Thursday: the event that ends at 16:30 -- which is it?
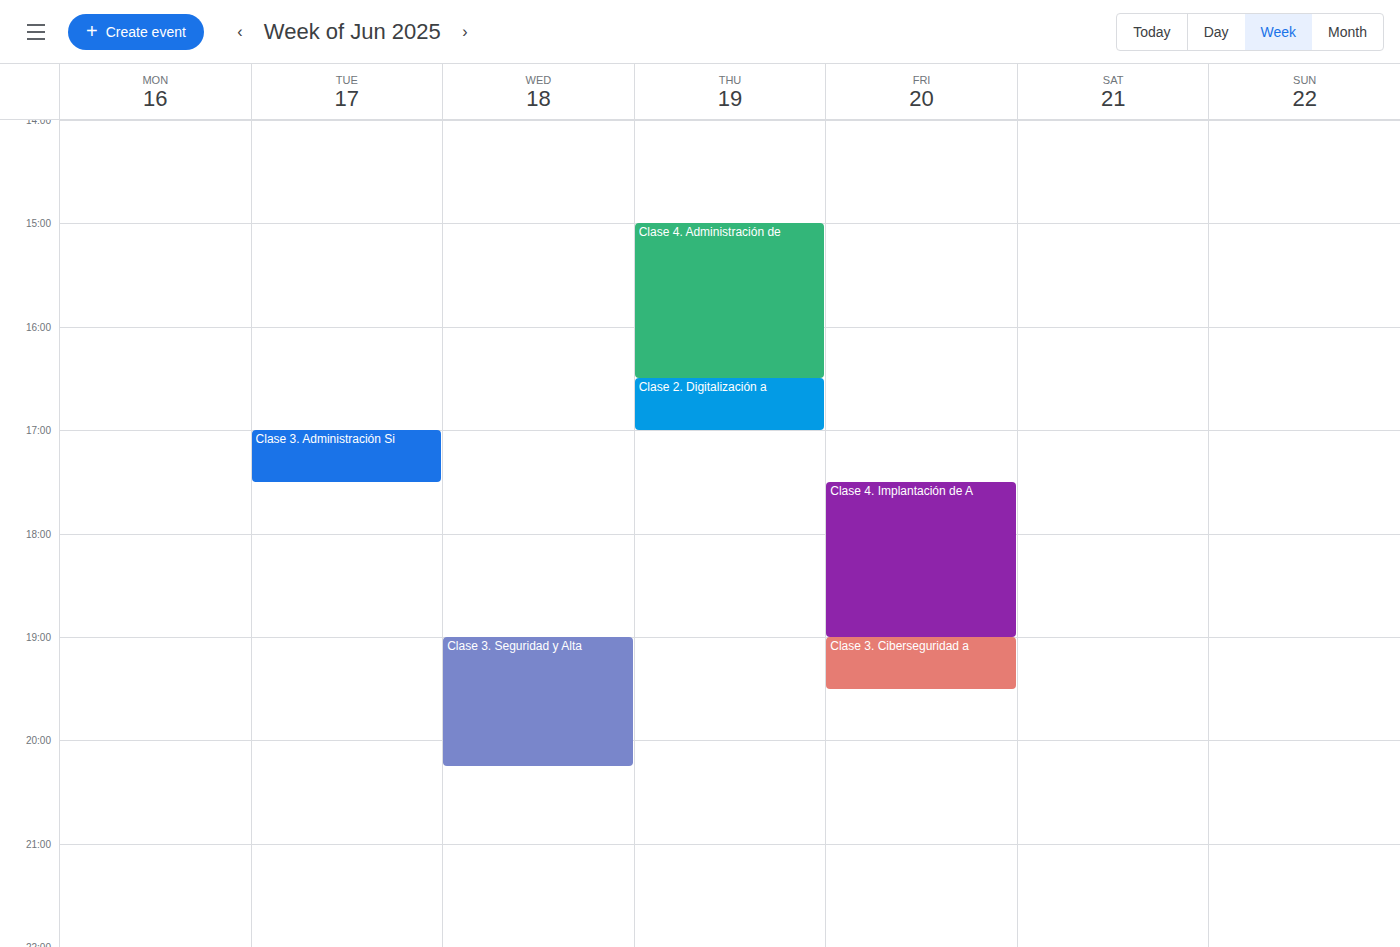
"Clase 4. Administración de"